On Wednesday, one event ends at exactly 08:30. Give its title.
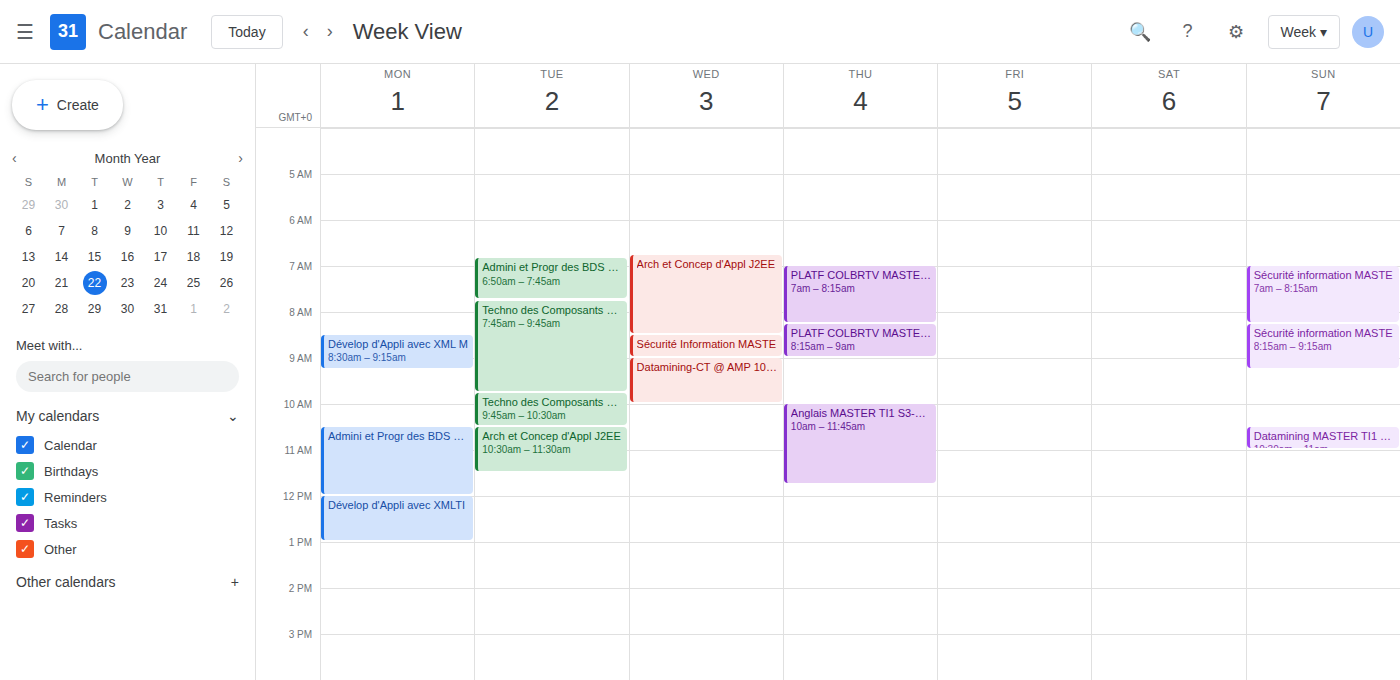
"Arch et Concep d'Appl J2EE"